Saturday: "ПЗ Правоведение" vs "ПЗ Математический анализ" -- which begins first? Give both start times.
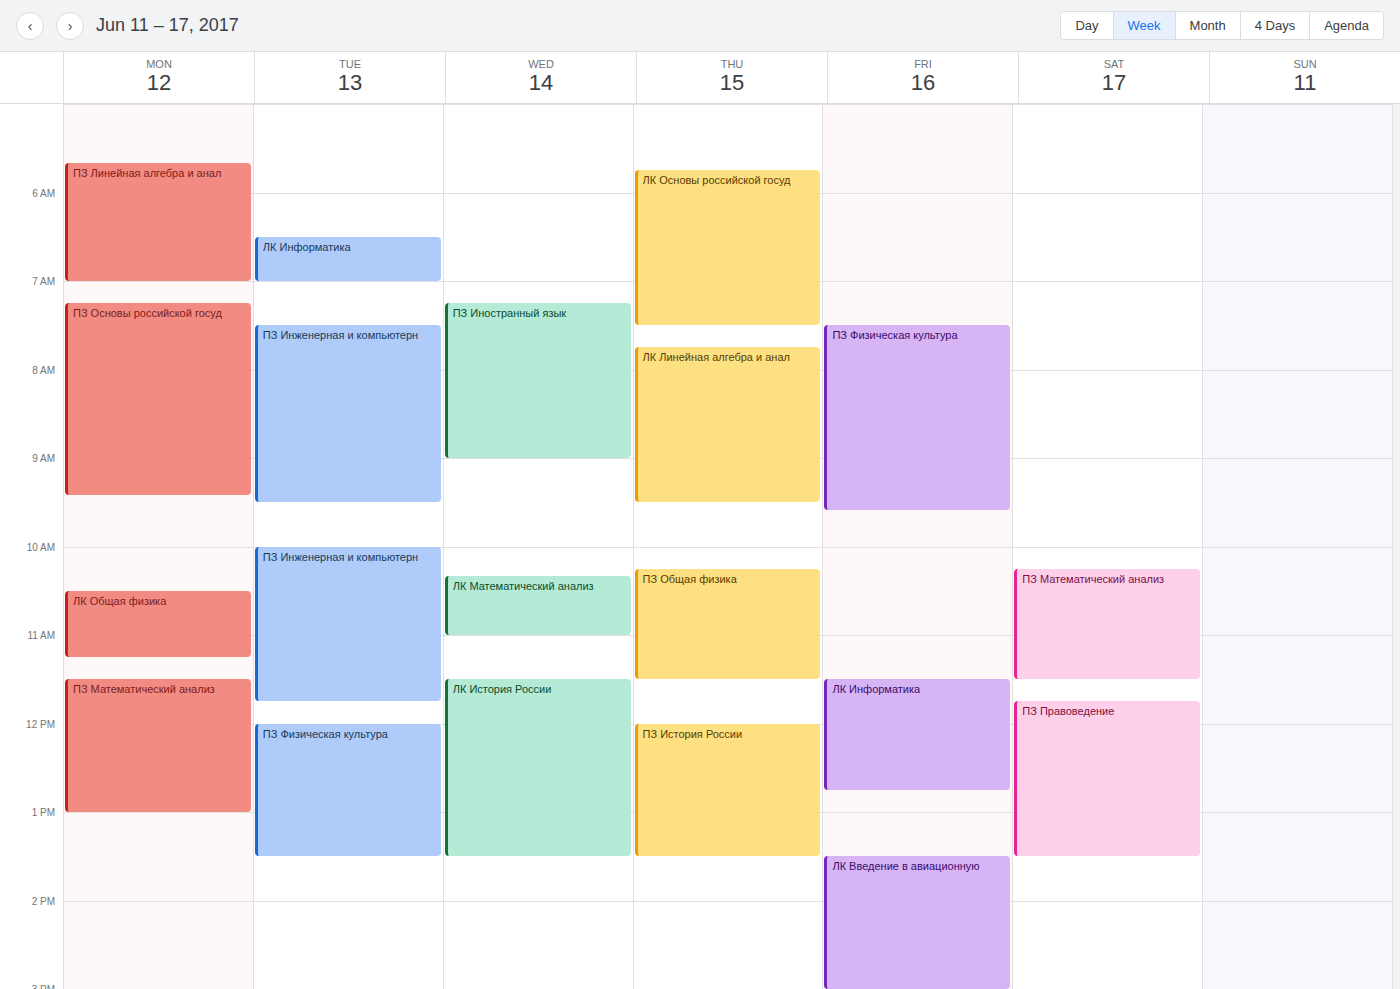
"ПЗ Математический анализ" 10:15; "ПЗ Правоведение" 11:45.